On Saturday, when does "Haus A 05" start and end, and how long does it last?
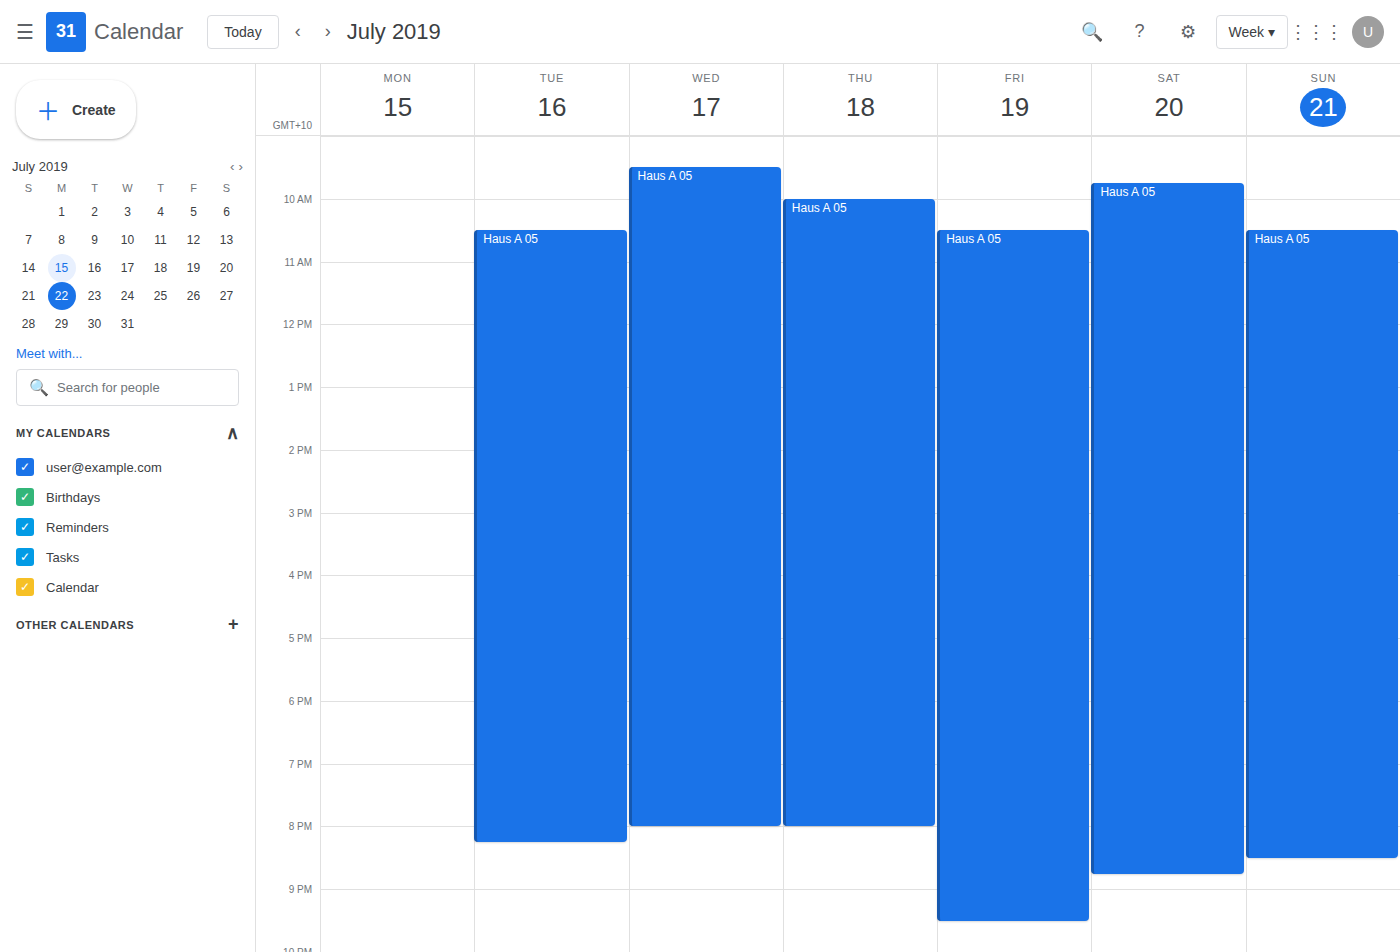
9:45 AM to 8:45 PM, 11 hours